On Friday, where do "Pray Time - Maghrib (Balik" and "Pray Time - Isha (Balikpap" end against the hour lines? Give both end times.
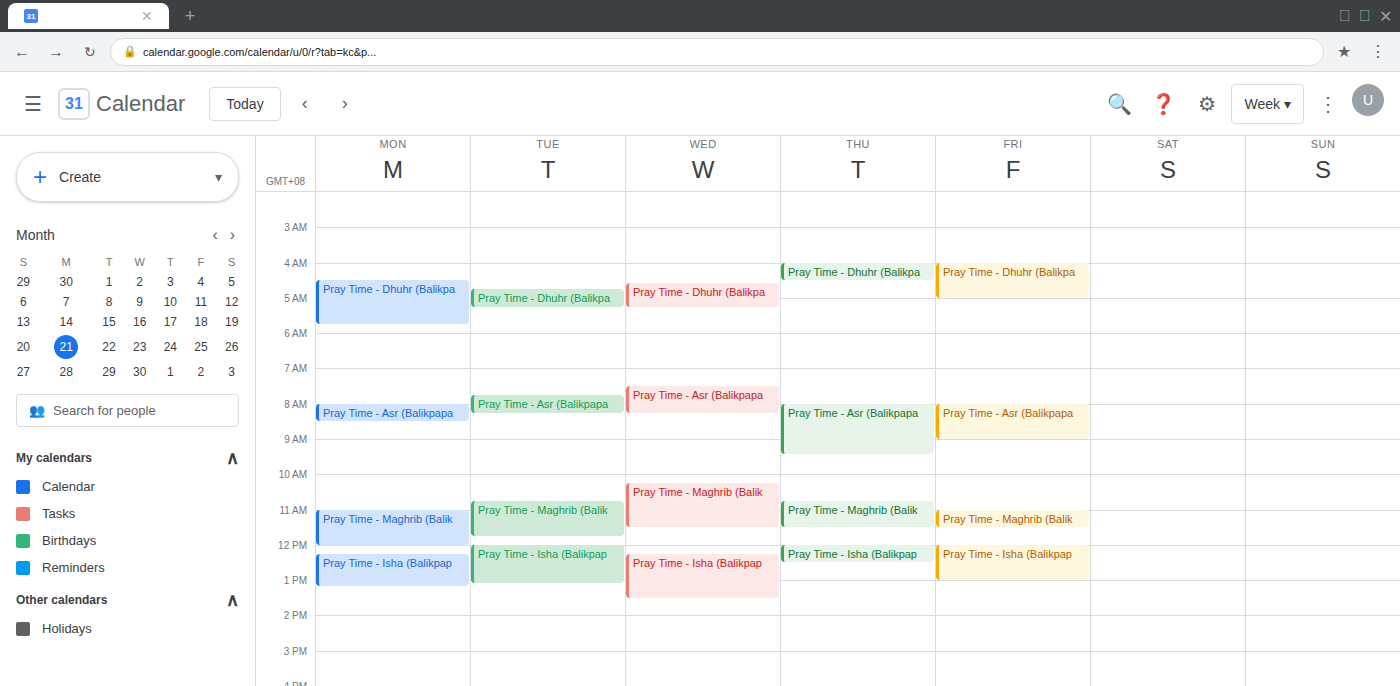
"Pray Time - Maghrib (Balik": 11:30 AM, halfway between the 11 AM and 12 PM lines. "Pray Time - Isha (Balikpap": 1:00 PM, exactly on the 1 PM line.